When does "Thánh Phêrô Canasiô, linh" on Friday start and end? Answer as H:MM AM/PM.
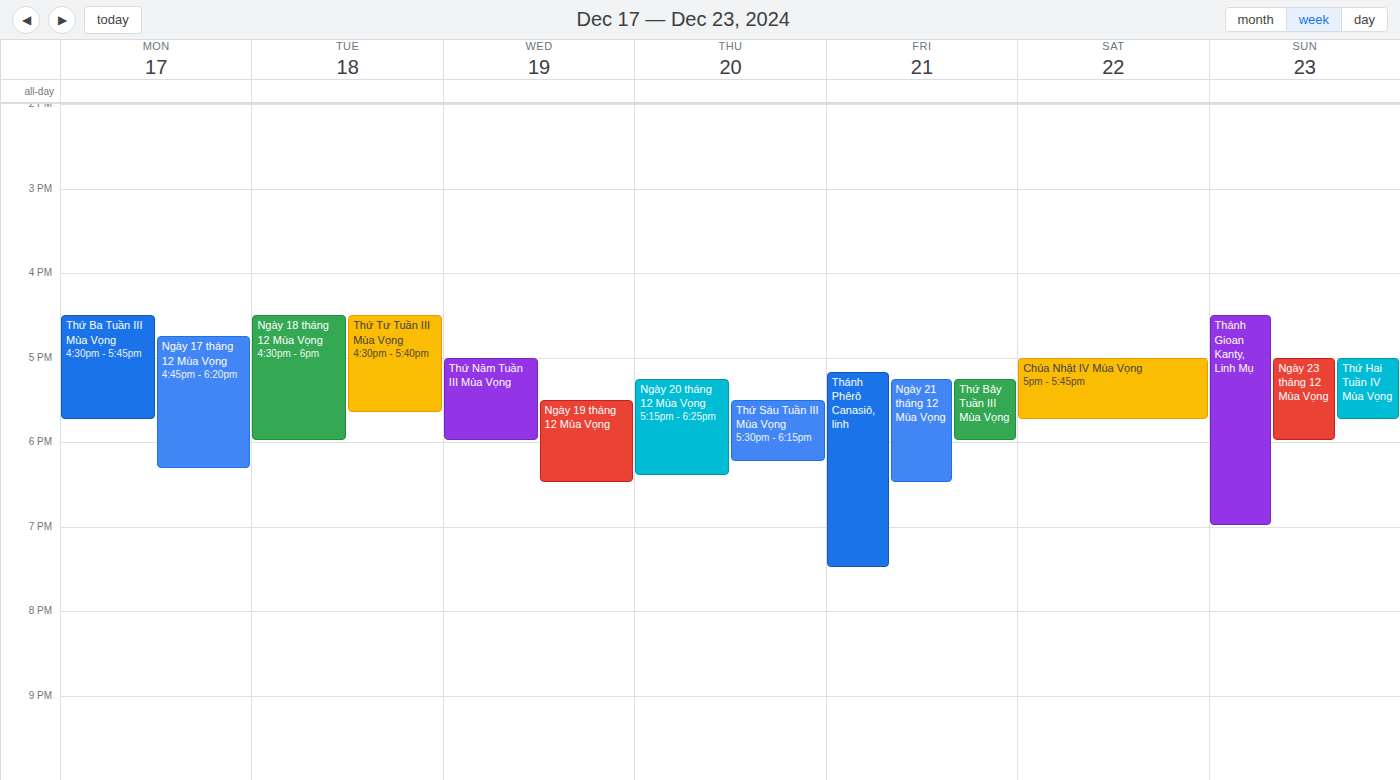
5:10 PM to 7:30 PM